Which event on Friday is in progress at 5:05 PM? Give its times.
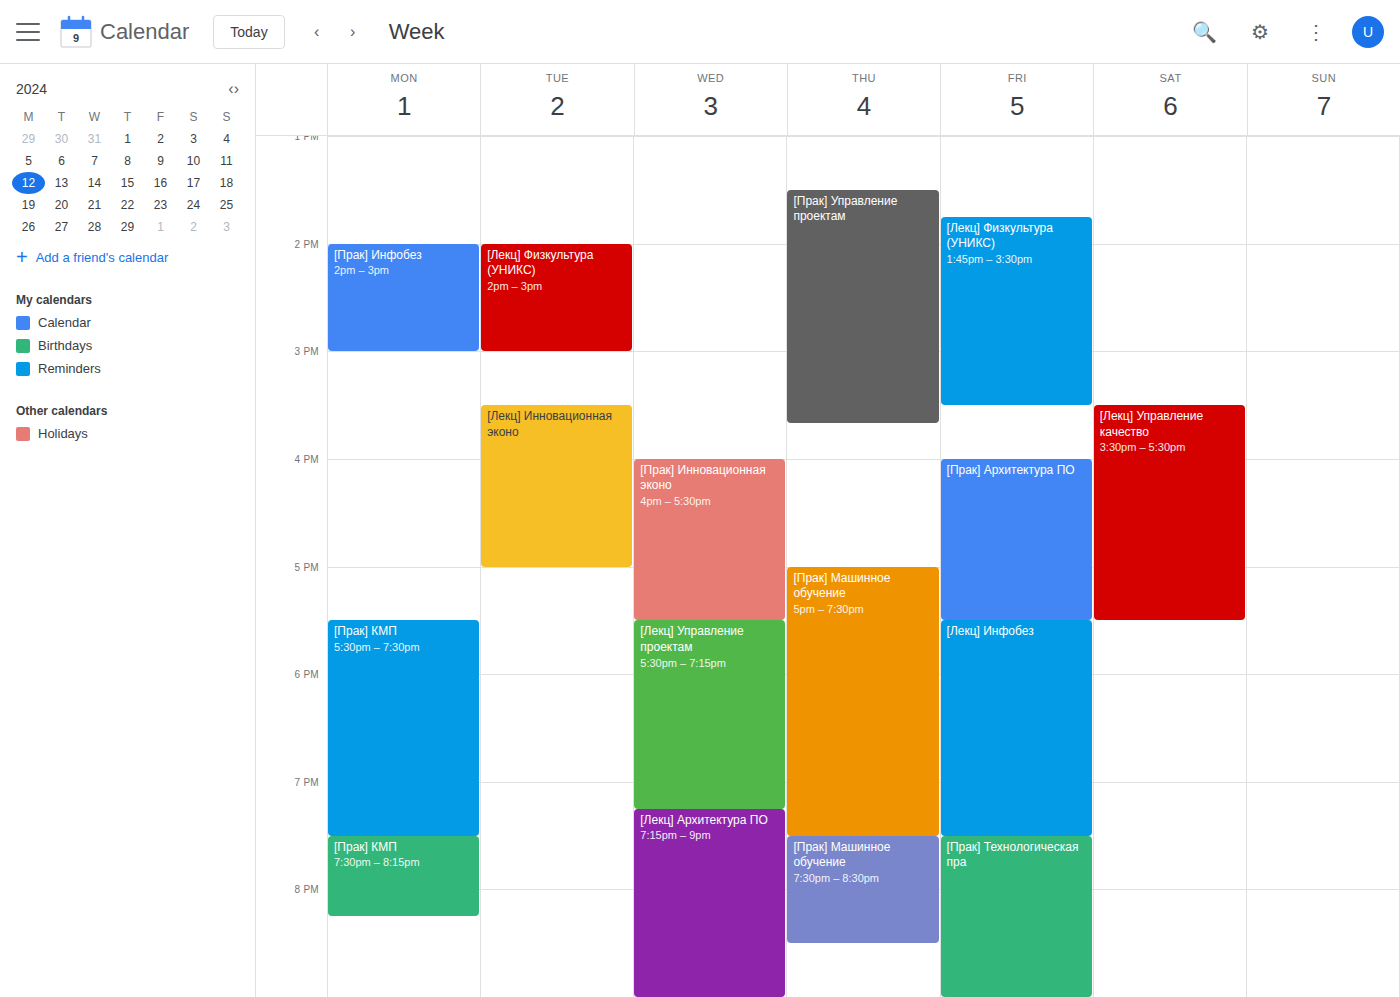
"[Прак] Архитектура ПО", 4:00 PM to 5:30 PM